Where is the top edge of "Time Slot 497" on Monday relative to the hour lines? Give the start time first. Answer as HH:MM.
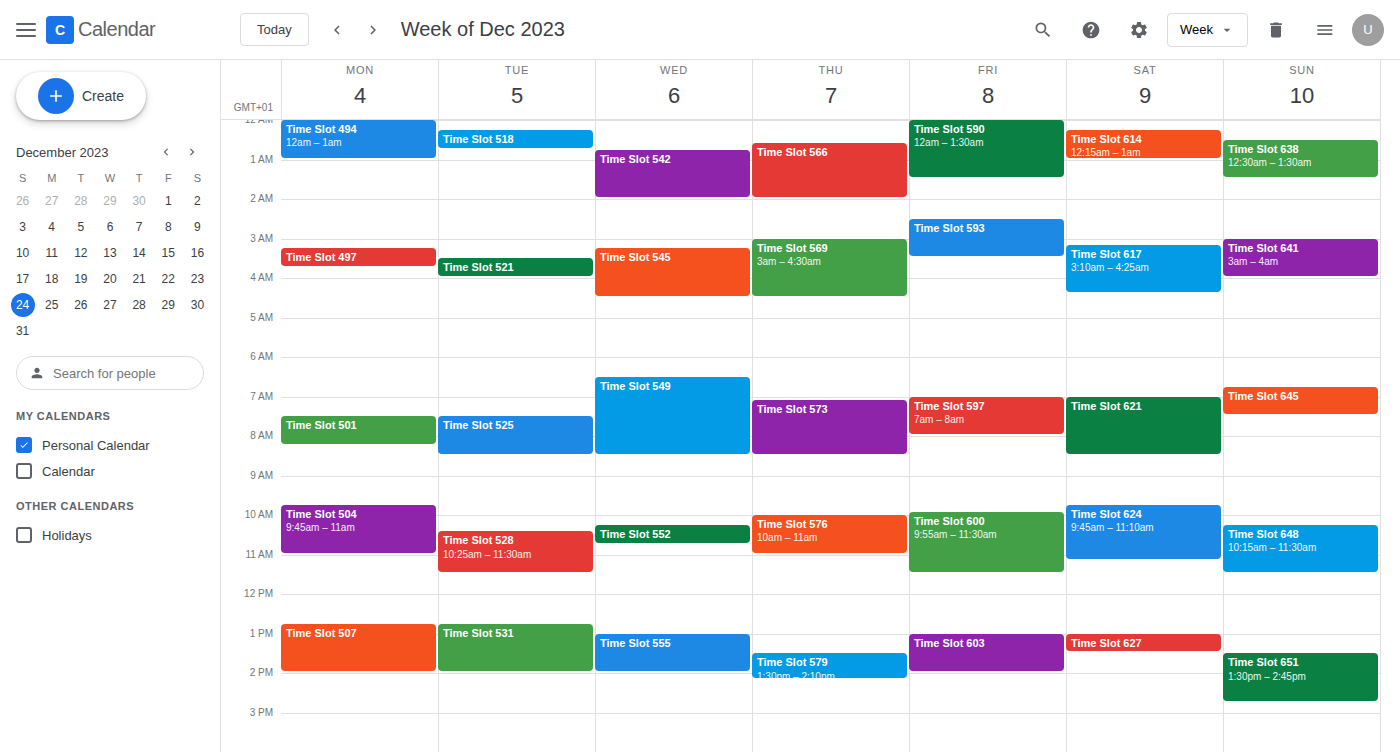
03:15 -- neither: a quarter of the way from the 03:00 line to the 04:00 line.